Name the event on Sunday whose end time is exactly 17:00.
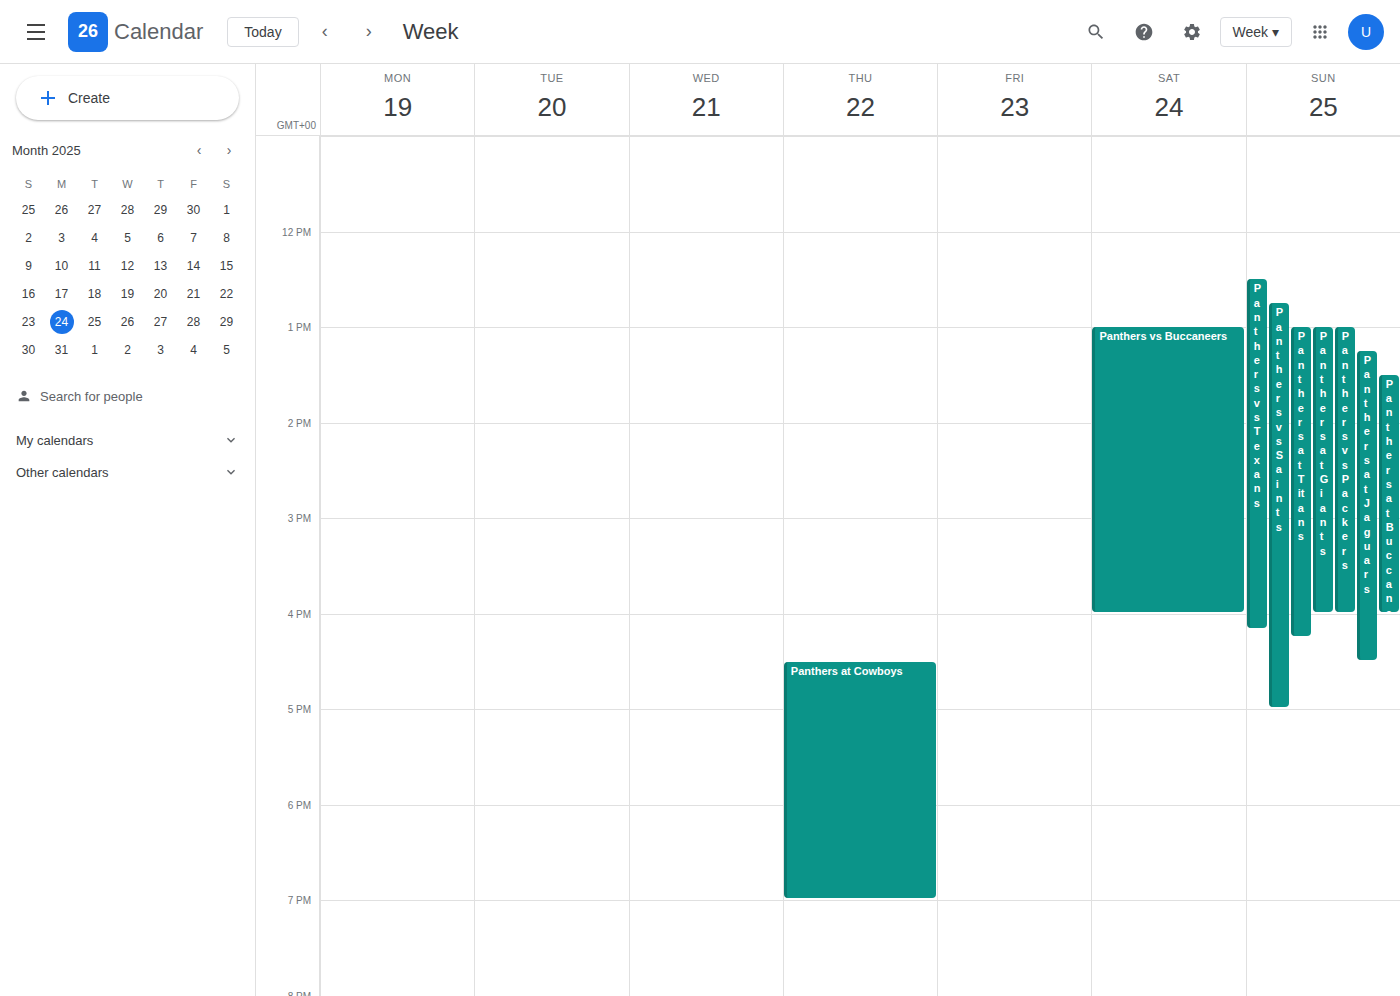
"Panthers vs Saints"